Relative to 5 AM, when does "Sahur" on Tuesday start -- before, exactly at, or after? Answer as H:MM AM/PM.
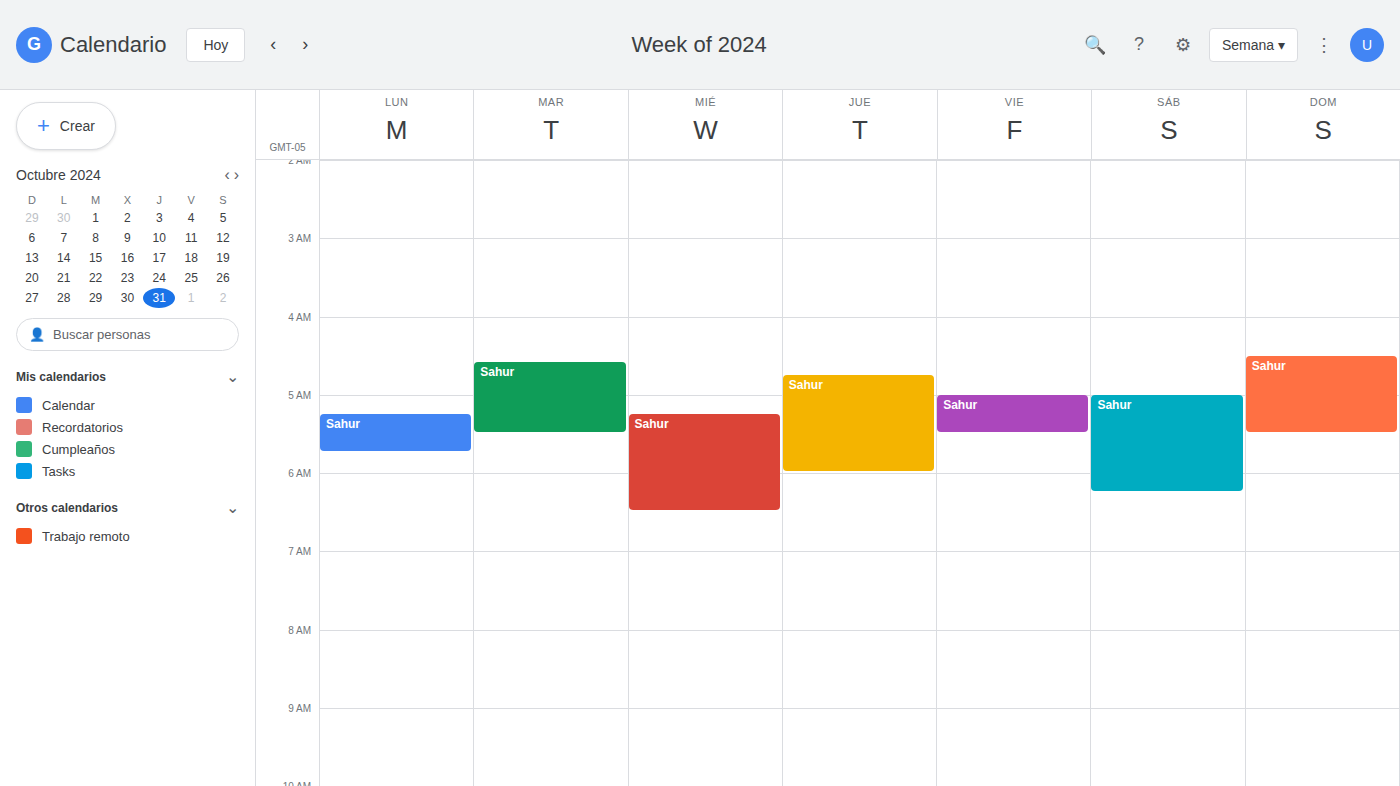
4:35 AM -- before 5 AM, 25 minutes above the 5 AM line.